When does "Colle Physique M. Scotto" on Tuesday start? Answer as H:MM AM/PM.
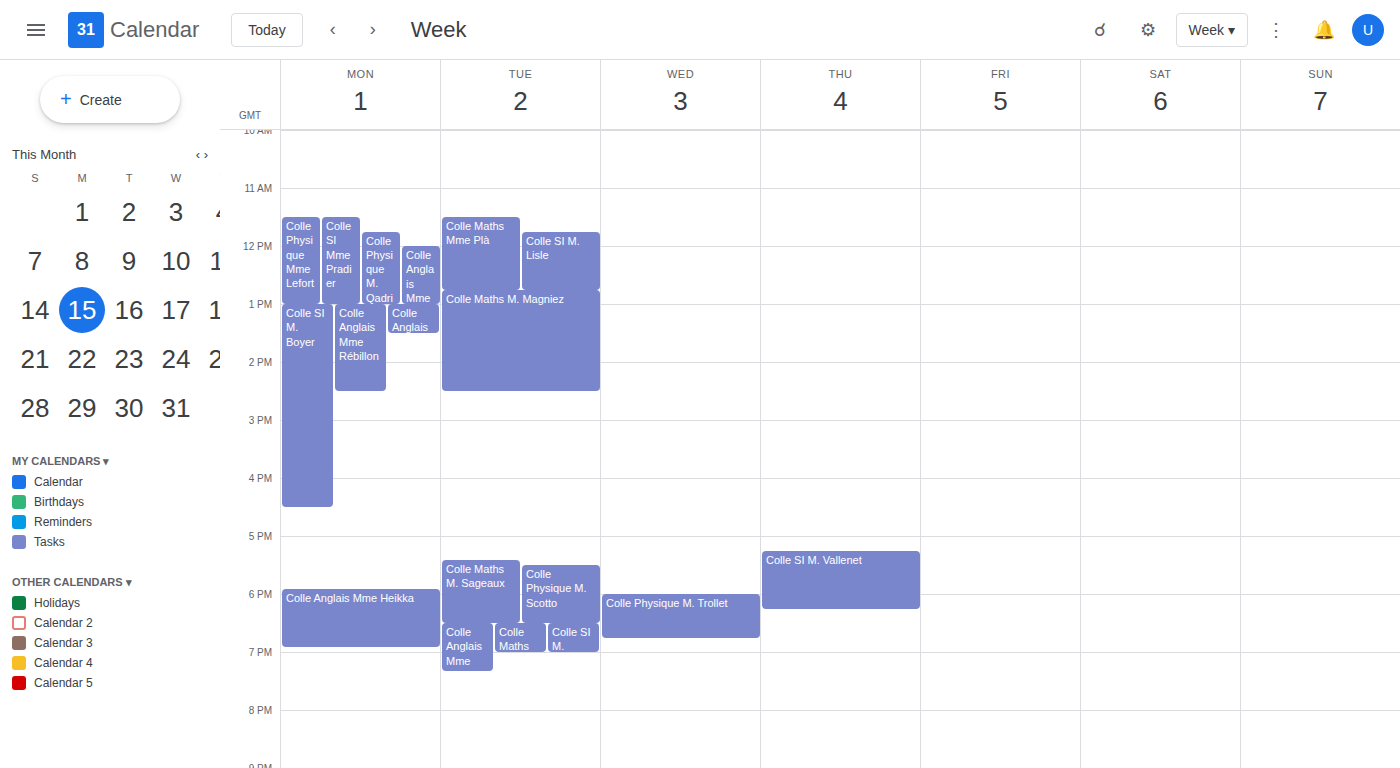
5:30 PM